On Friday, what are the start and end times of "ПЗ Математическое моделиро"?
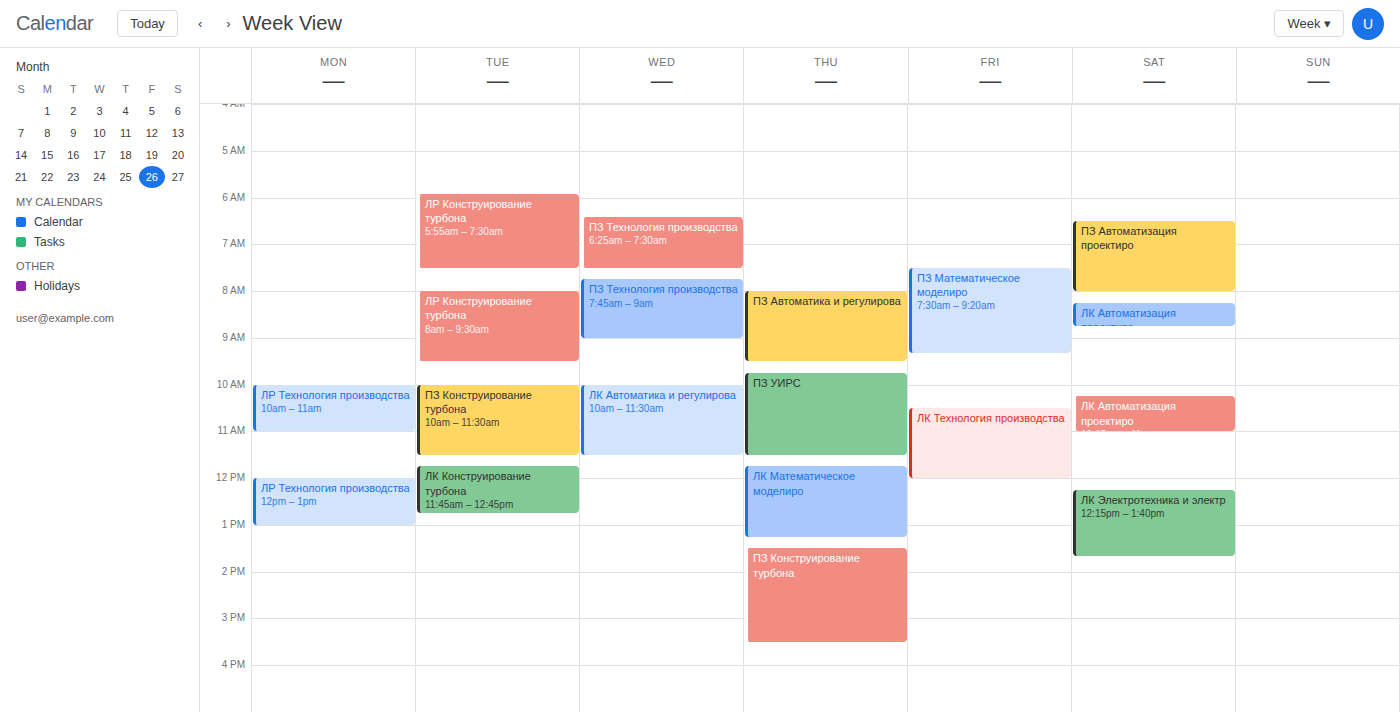
07:30 to 09:20